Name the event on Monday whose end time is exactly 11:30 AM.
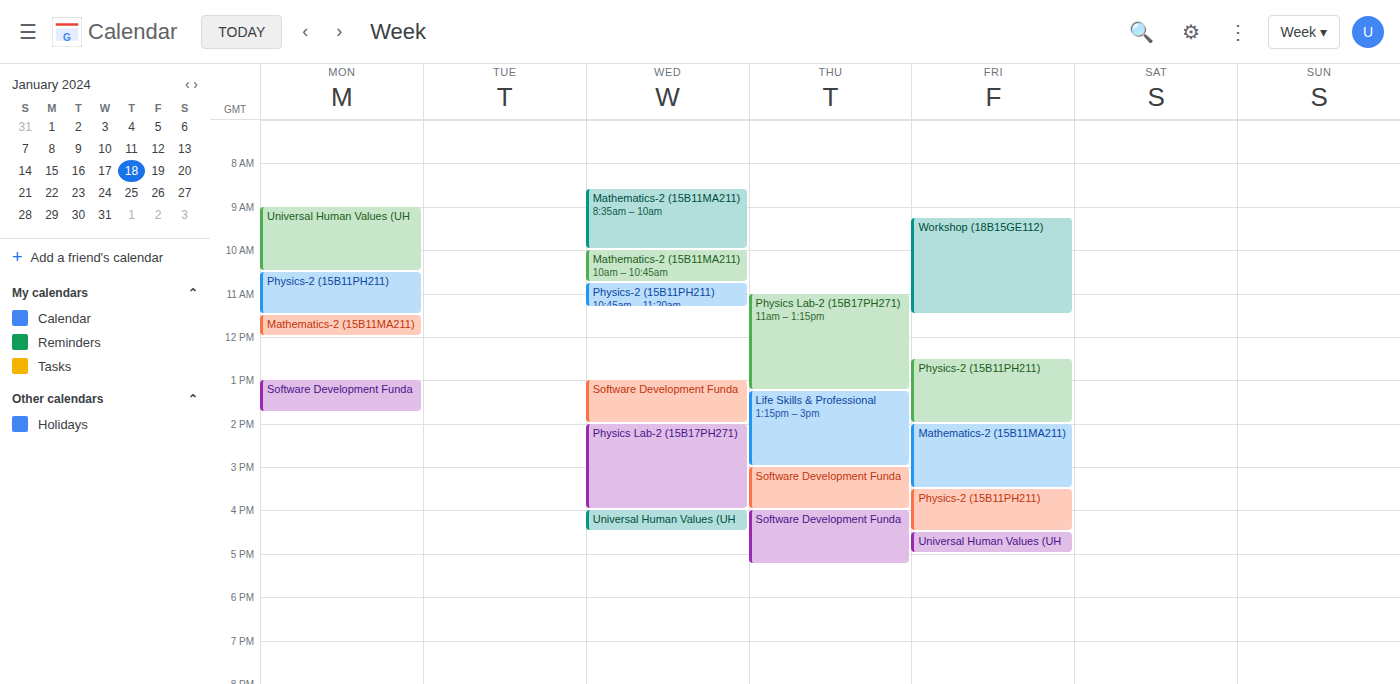
"Physics-2 (15B11PH211)"